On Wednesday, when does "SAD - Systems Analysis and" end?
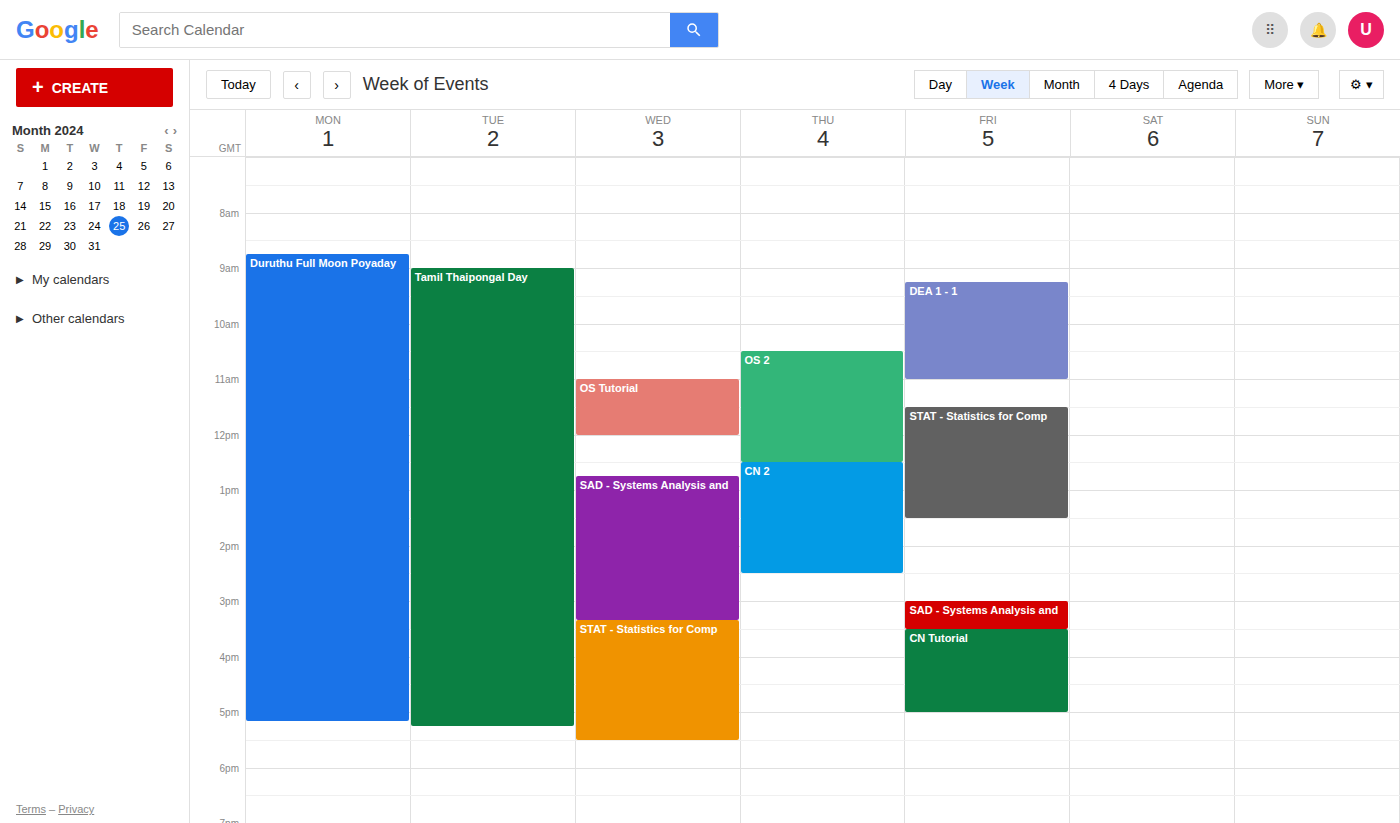
15:20